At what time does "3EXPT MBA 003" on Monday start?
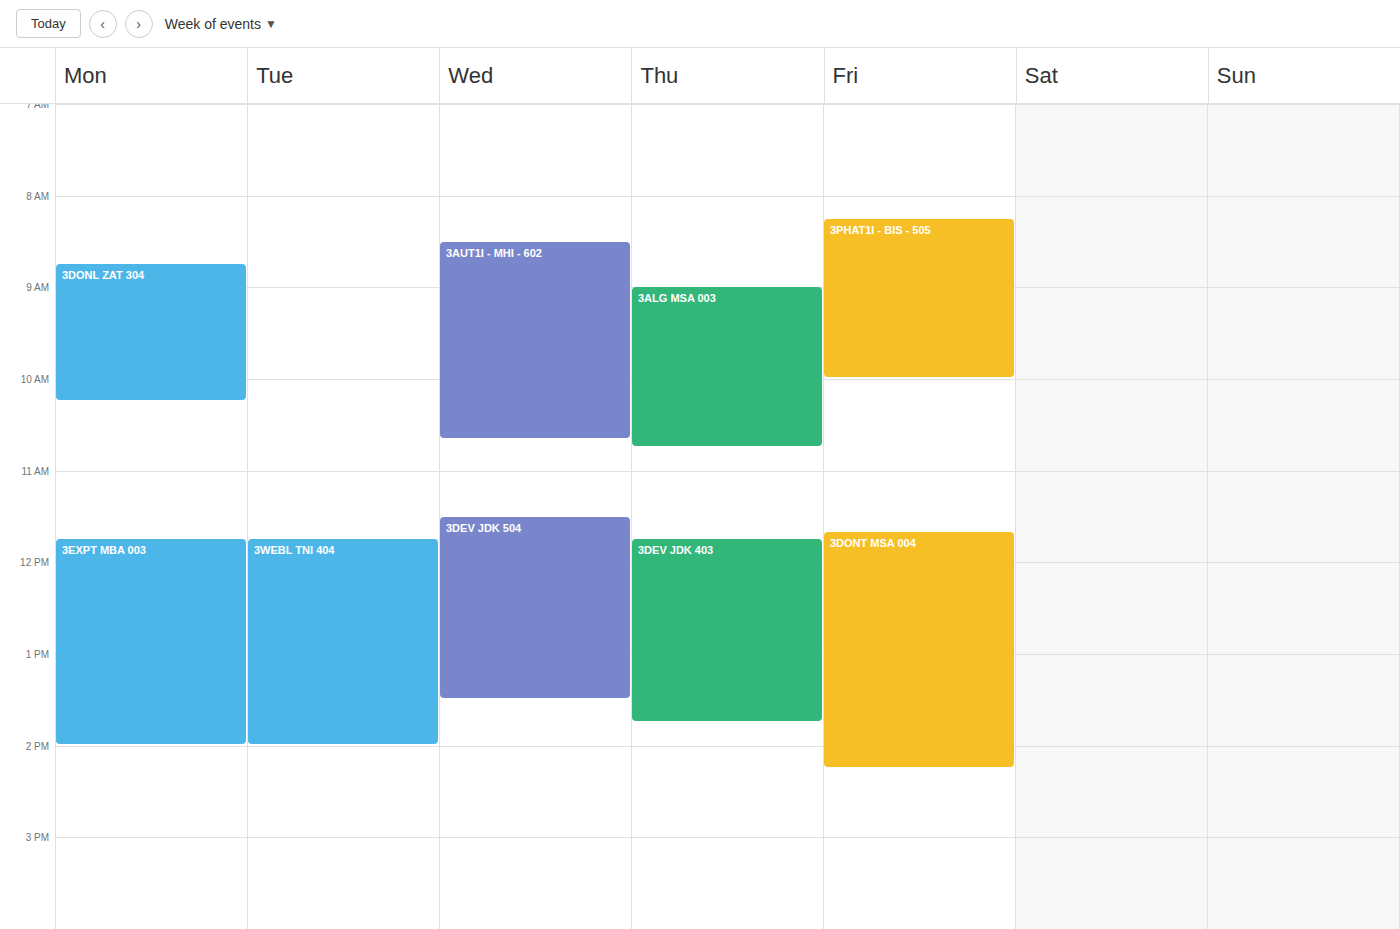
11:45